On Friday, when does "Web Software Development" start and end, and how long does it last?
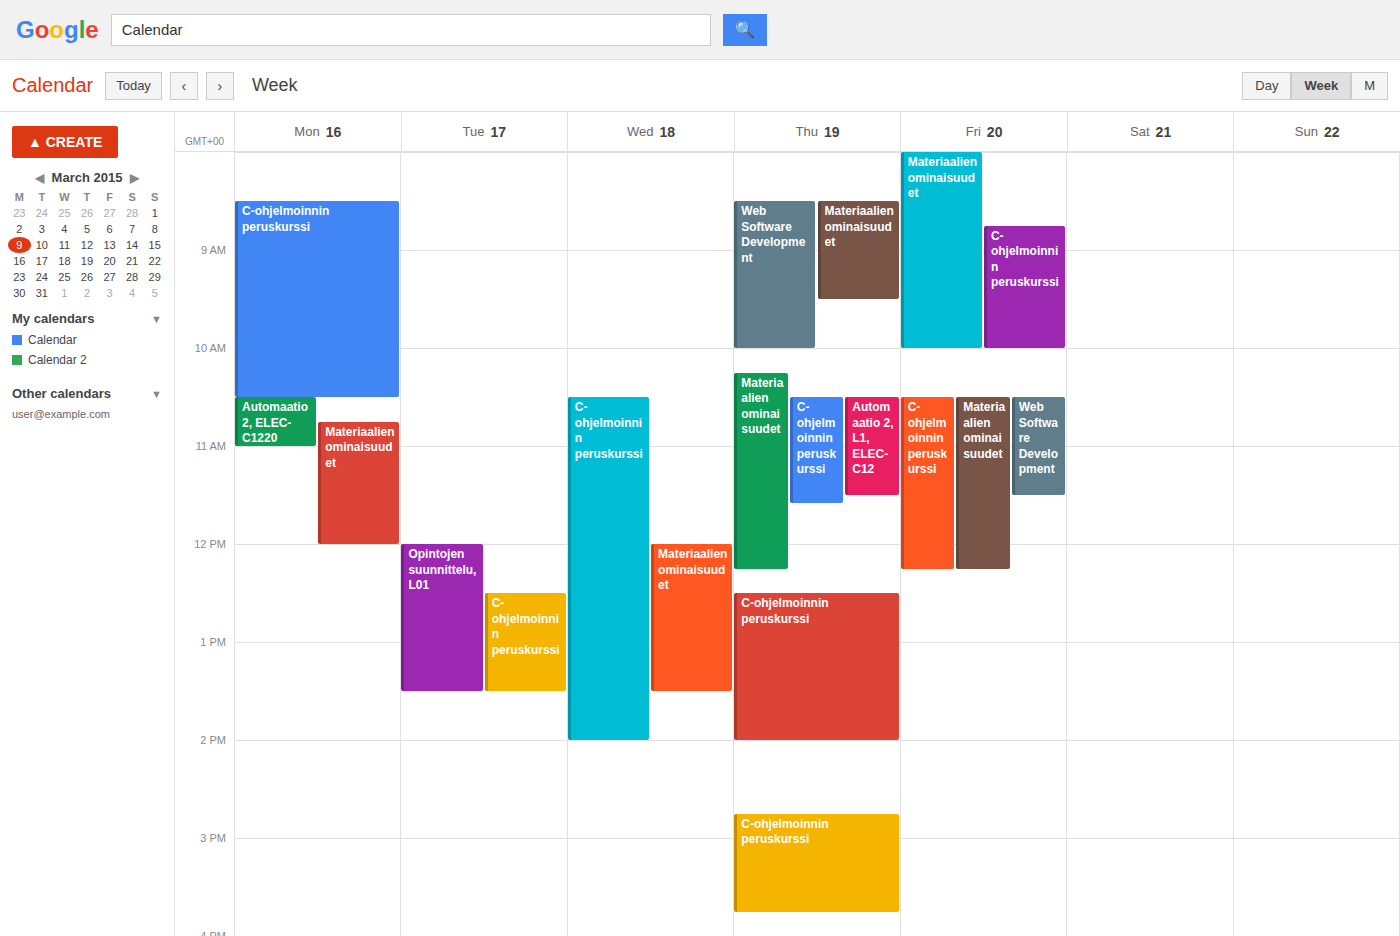
10:30 AM to 11:30 AM, 1 hour